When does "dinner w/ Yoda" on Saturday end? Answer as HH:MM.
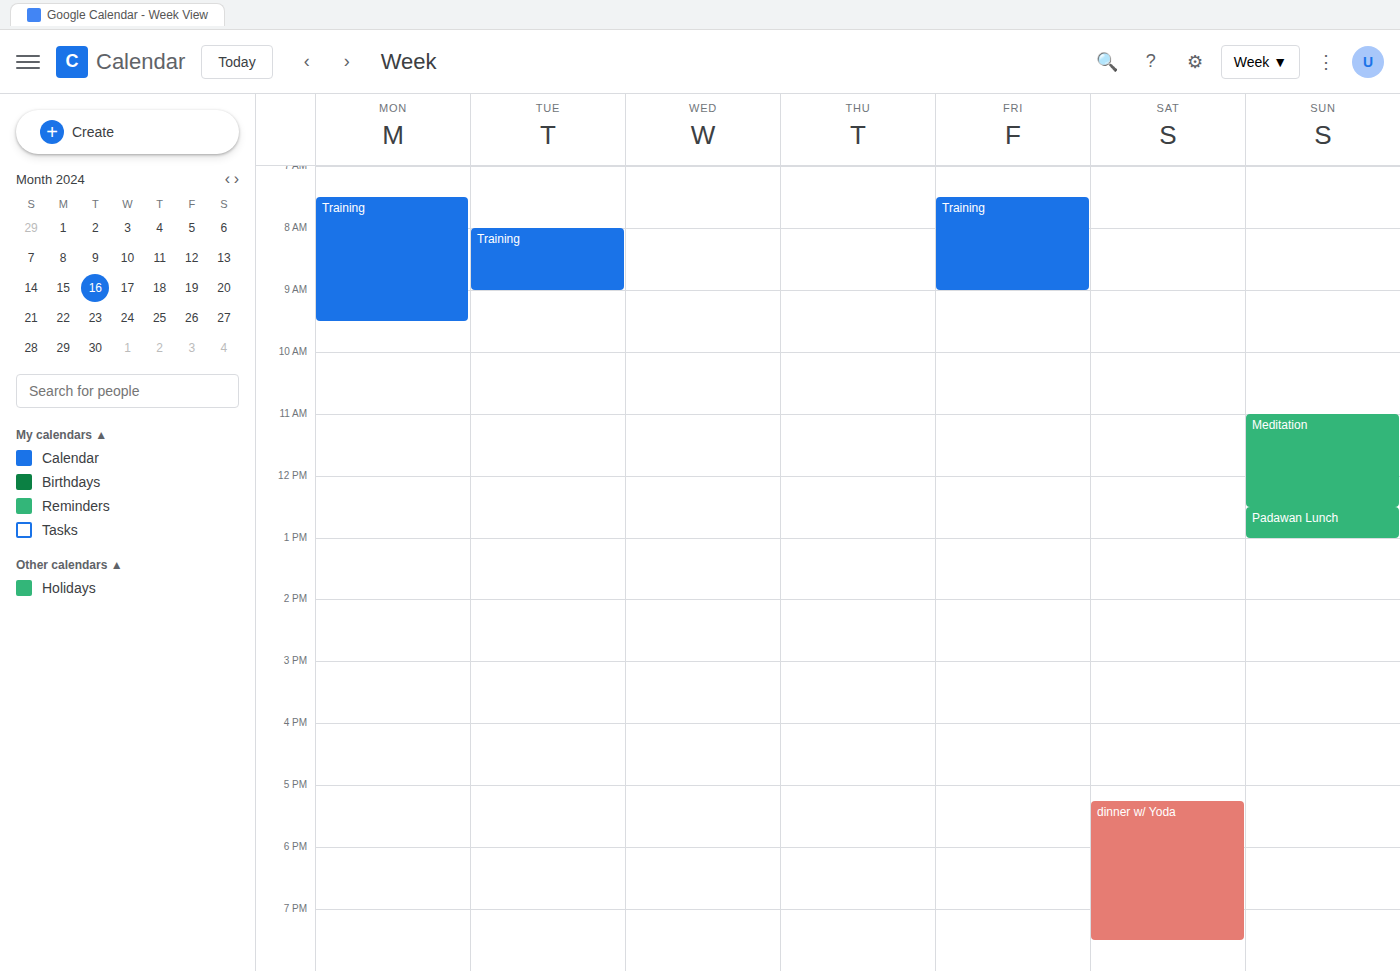
19:30